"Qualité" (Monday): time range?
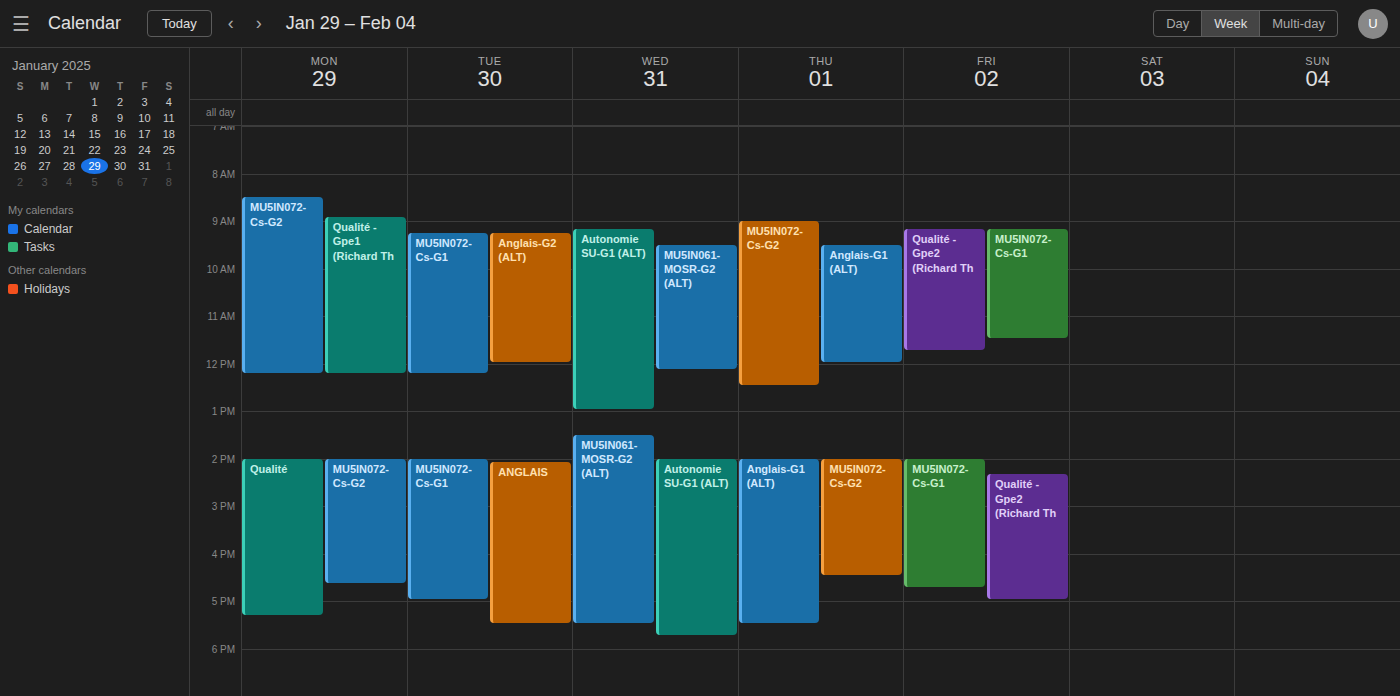
2:00 PM to 5:20 PM